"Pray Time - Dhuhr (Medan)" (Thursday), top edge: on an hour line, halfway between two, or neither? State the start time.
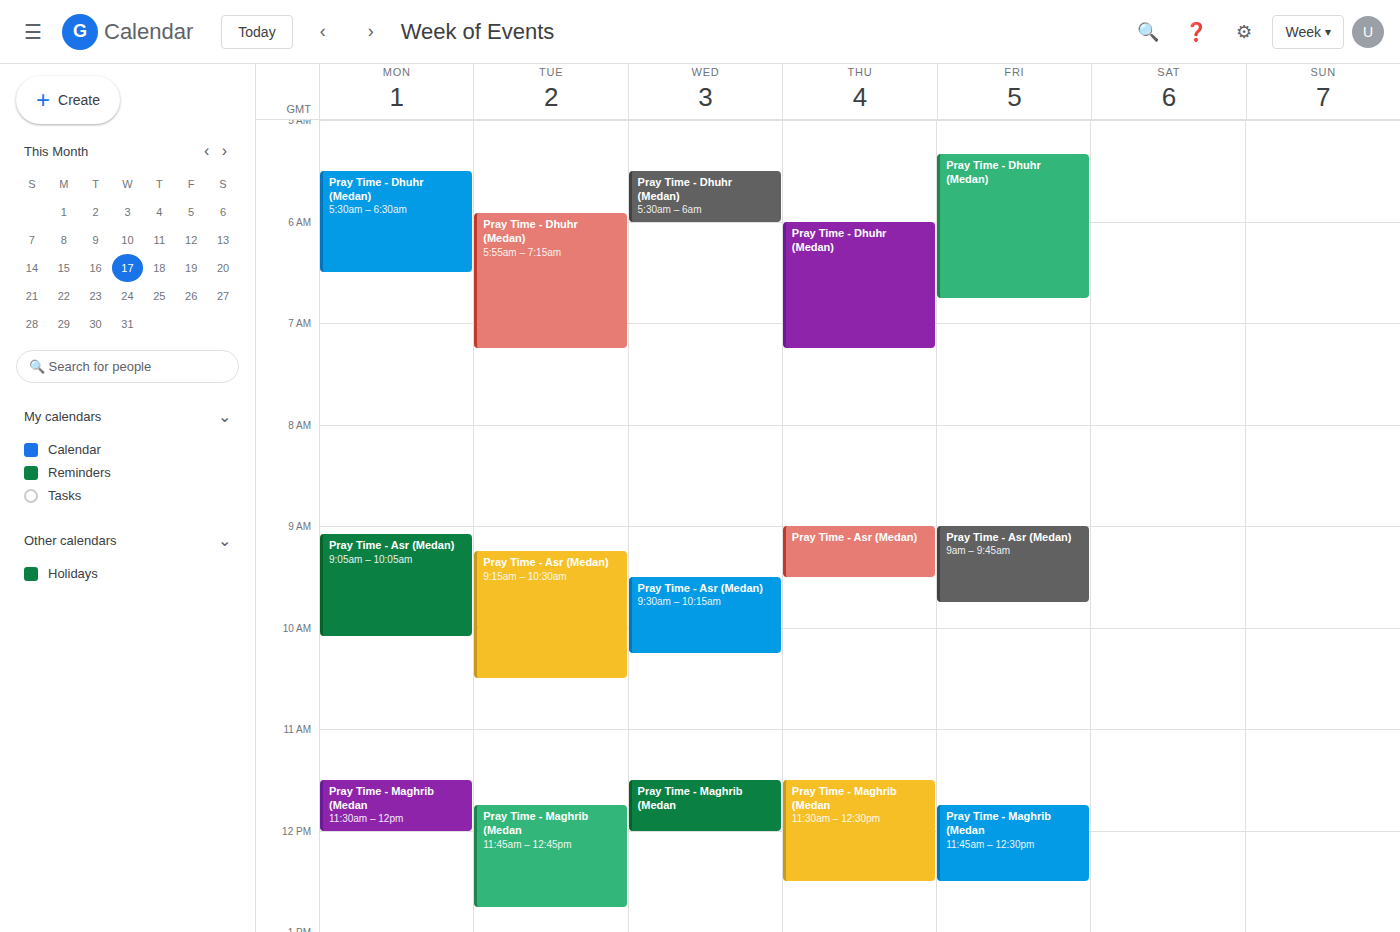
6:00 AM -- exactly on the 6 AM line.